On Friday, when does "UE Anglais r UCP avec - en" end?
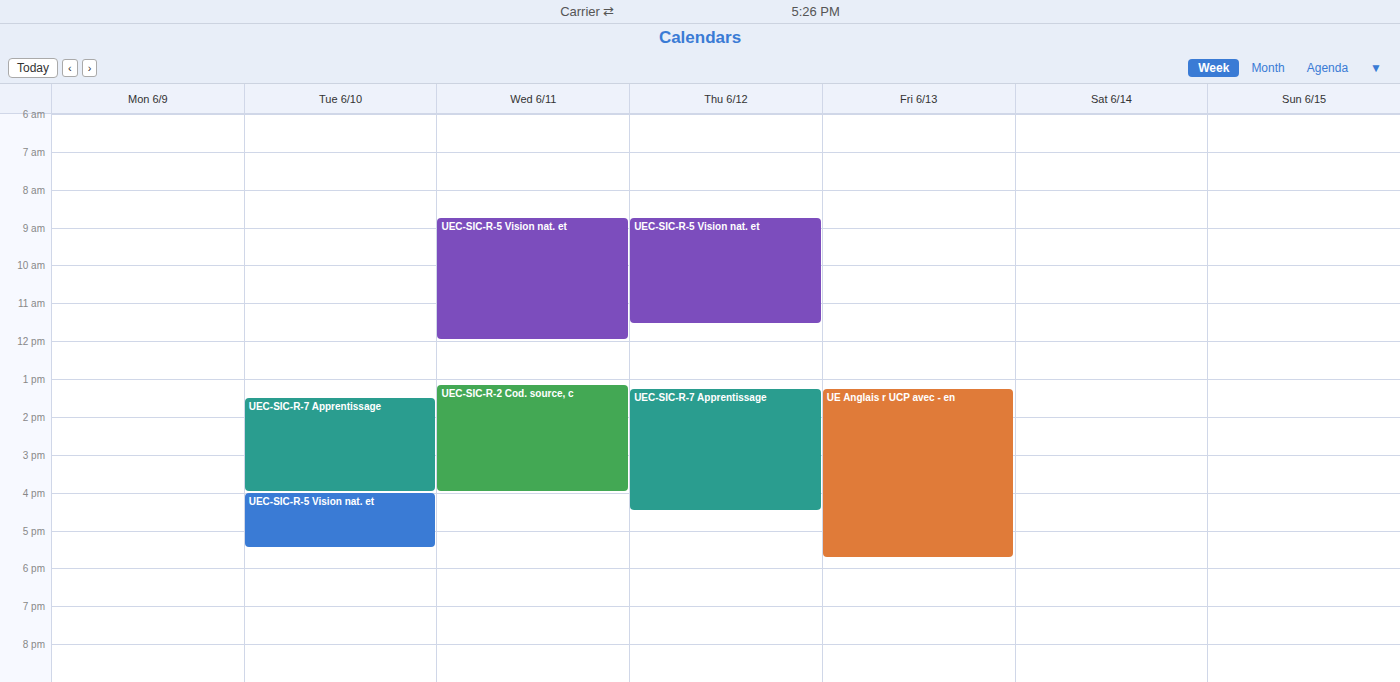
17:45